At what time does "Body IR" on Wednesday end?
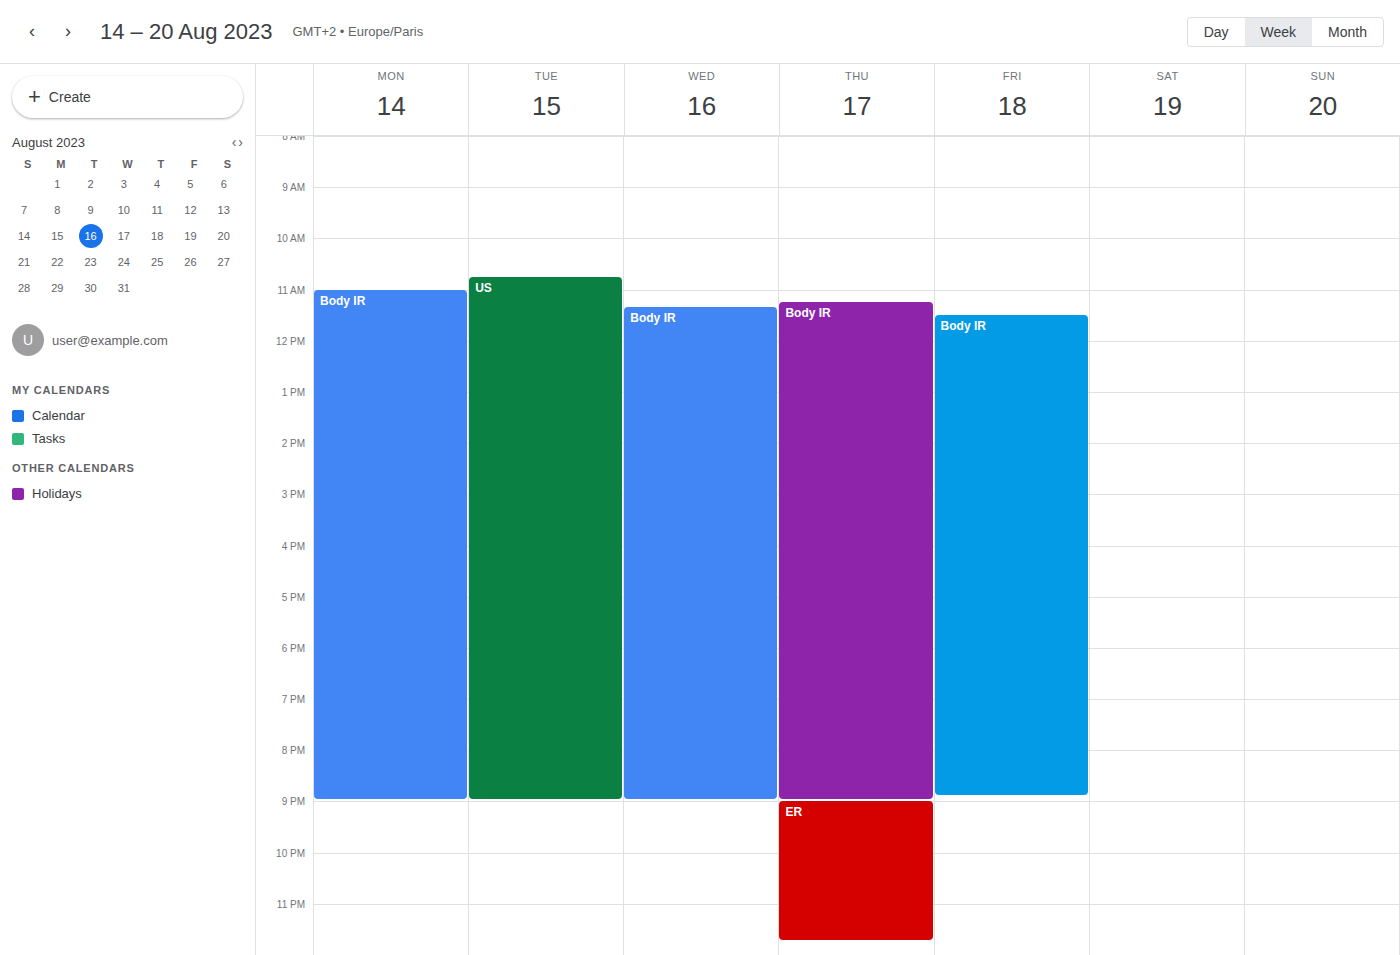
9:00 PM